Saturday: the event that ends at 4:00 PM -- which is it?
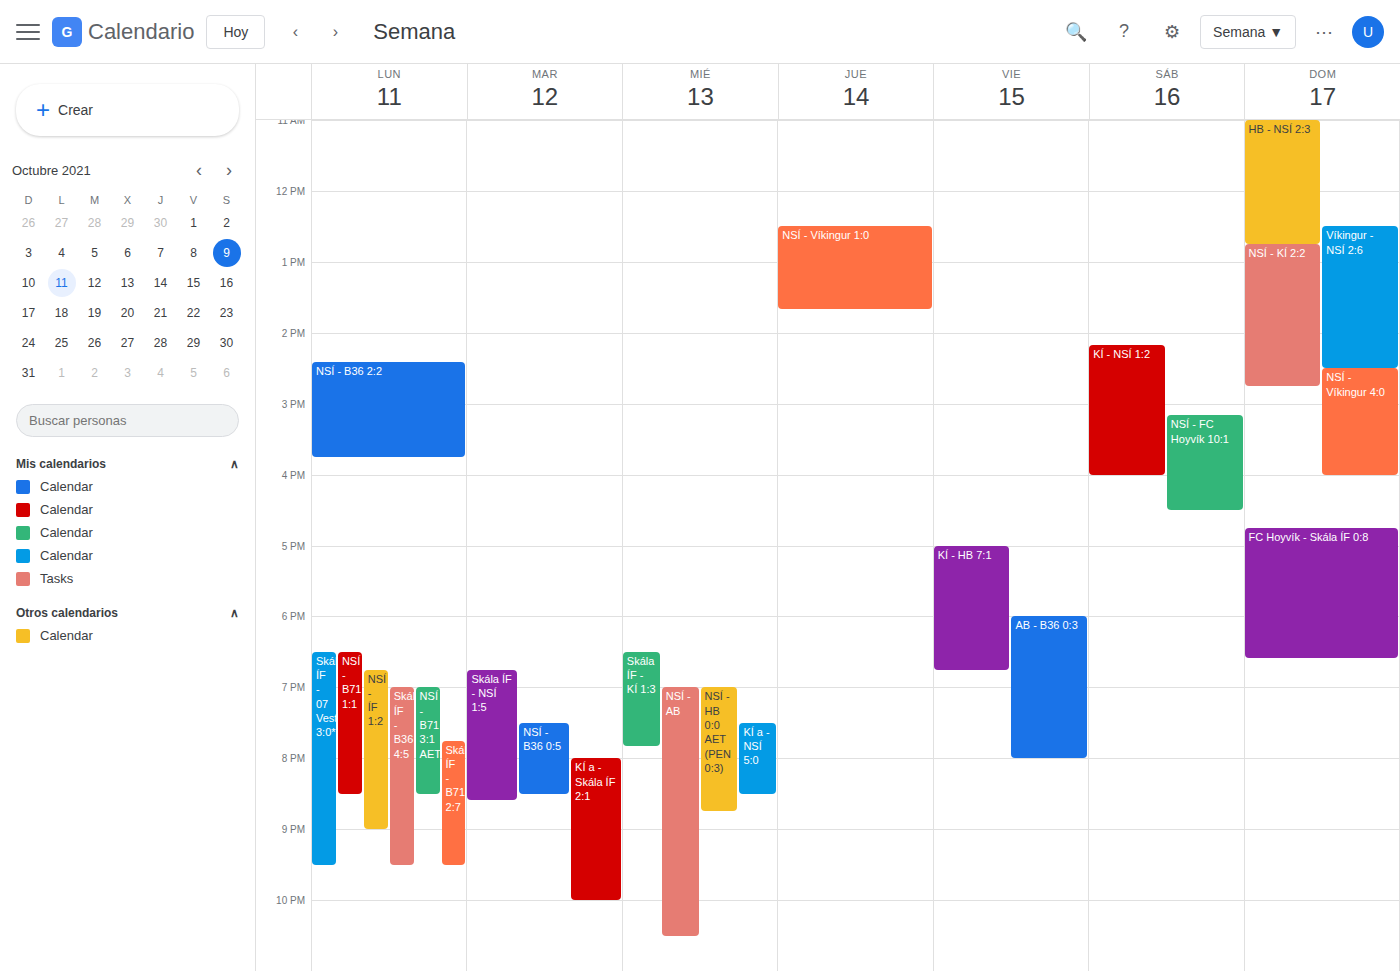
"KÍ - NSÍ 1:2"